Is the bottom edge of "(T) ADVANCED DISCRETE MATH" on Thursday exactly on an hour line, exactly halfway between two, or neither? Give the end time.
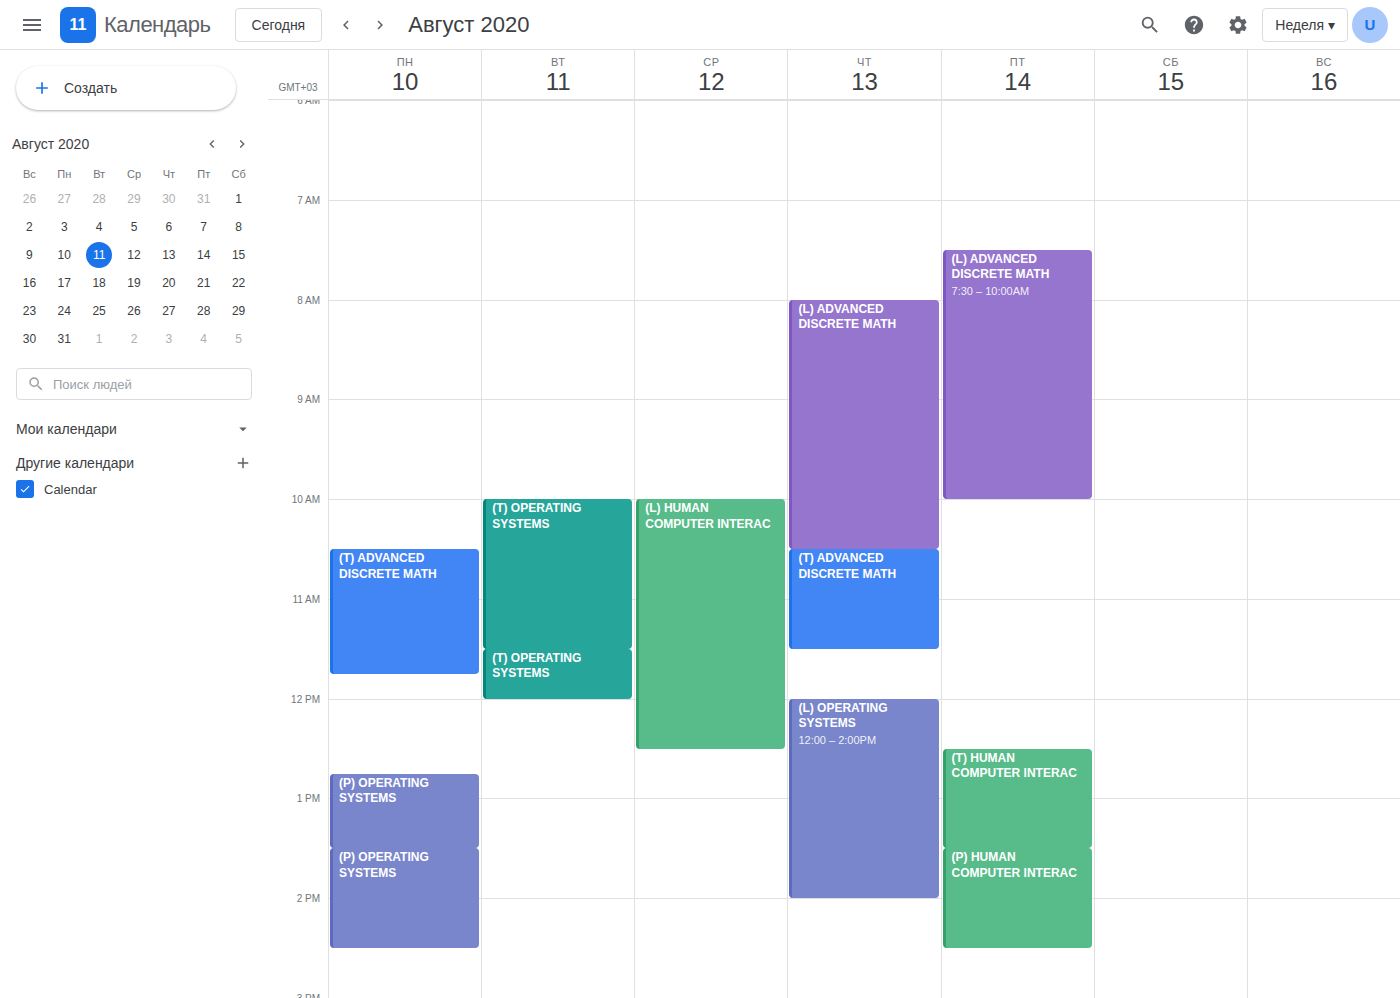
11:30 AM -- halfway between the 11 AM and 12 PM lines.